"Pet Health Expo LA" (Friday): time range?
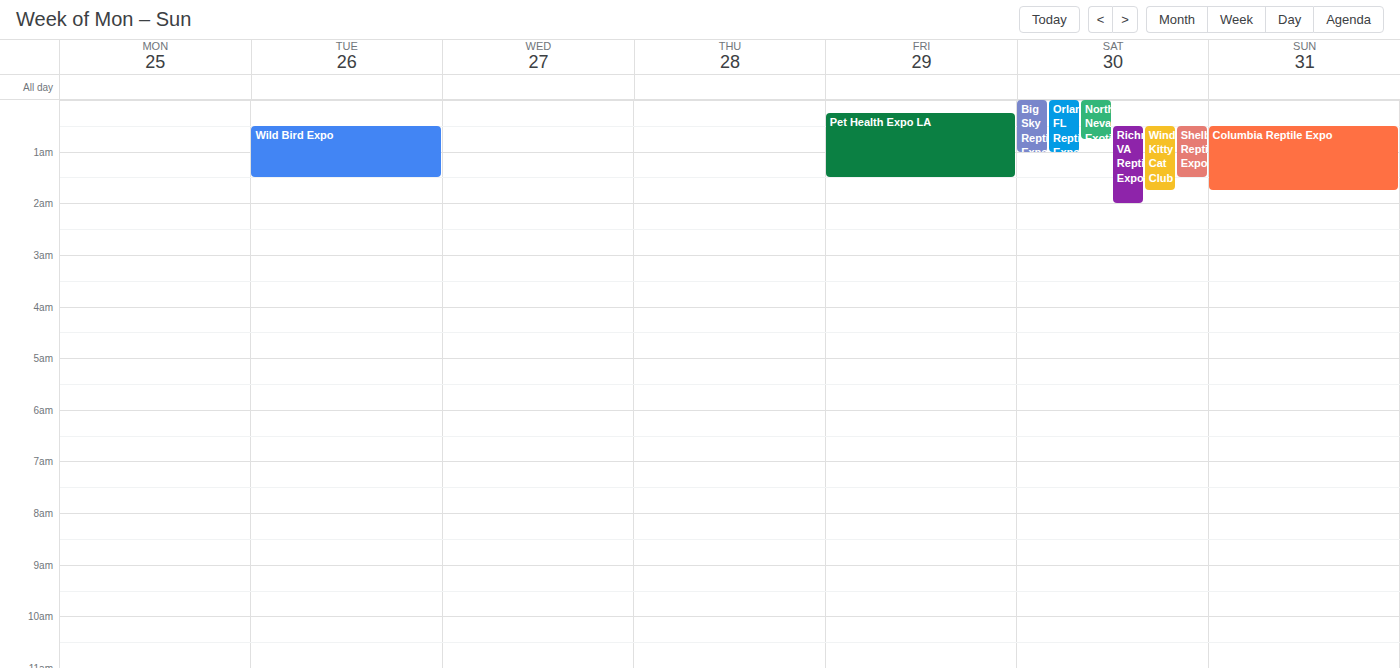
12:15 AM to 1:30 AM